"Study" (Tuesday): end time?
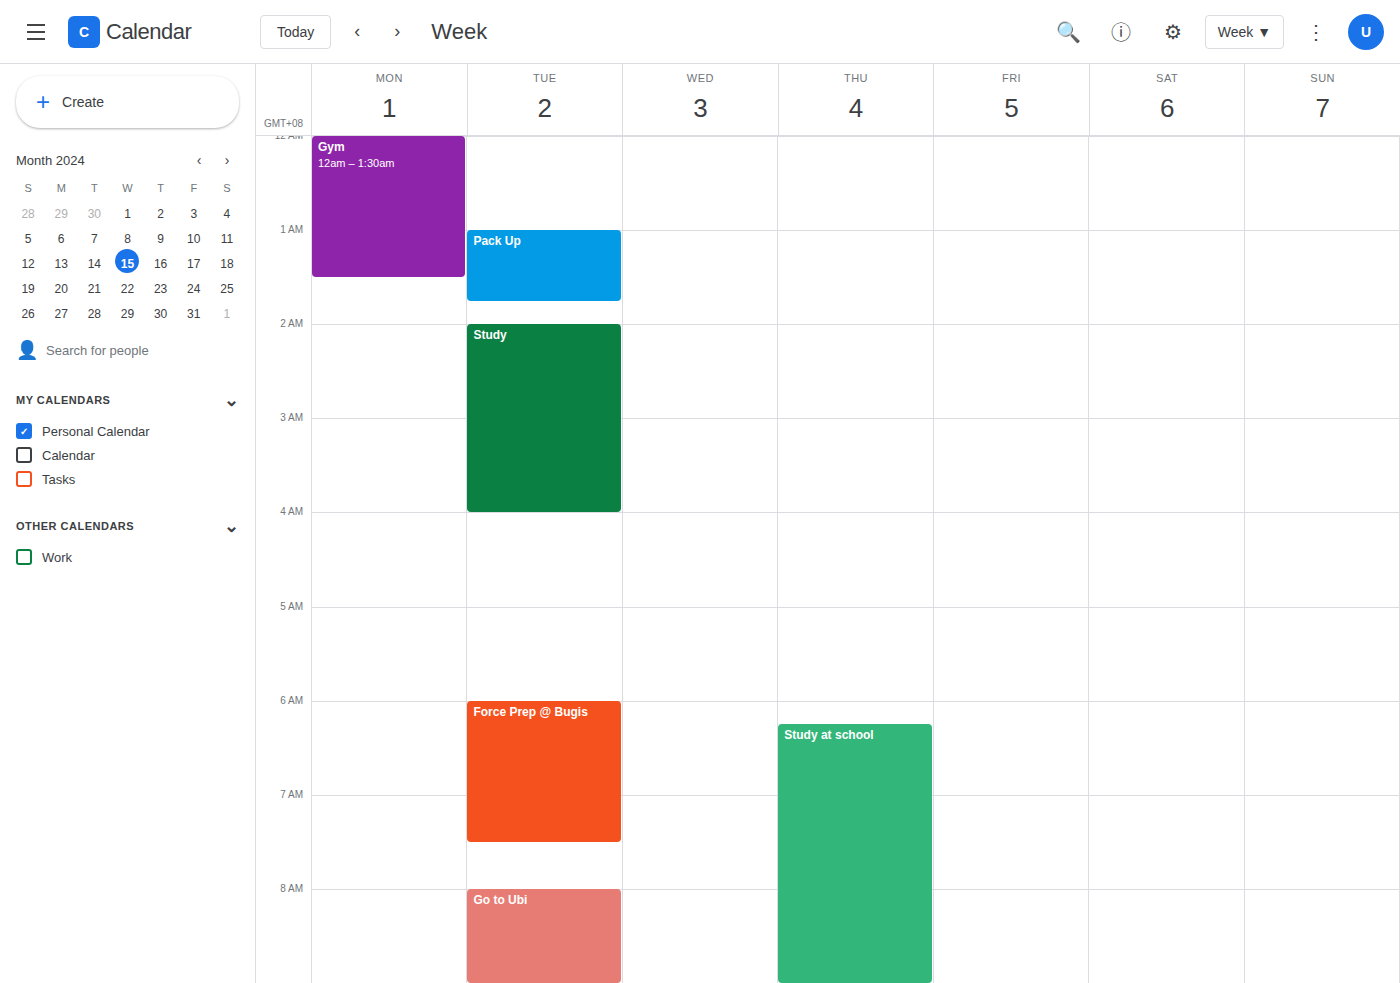
4:00 AM